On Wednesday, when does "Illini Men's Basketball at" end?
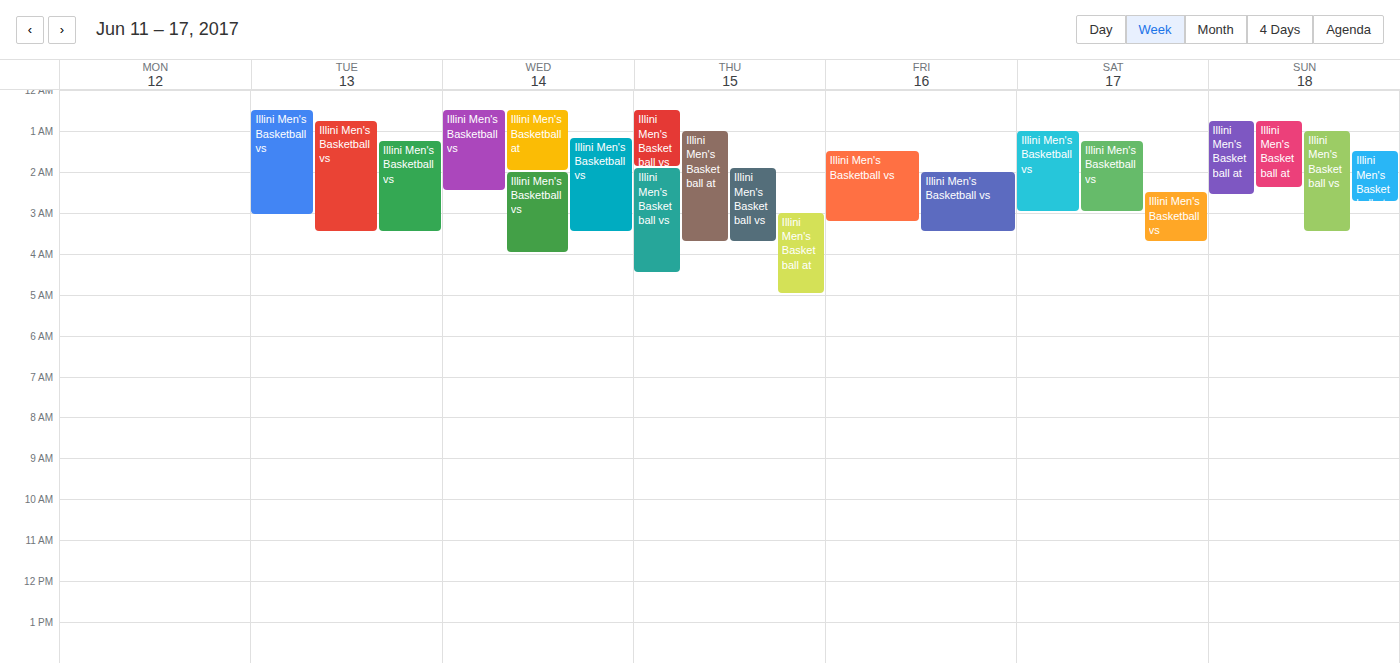
2:00 AM